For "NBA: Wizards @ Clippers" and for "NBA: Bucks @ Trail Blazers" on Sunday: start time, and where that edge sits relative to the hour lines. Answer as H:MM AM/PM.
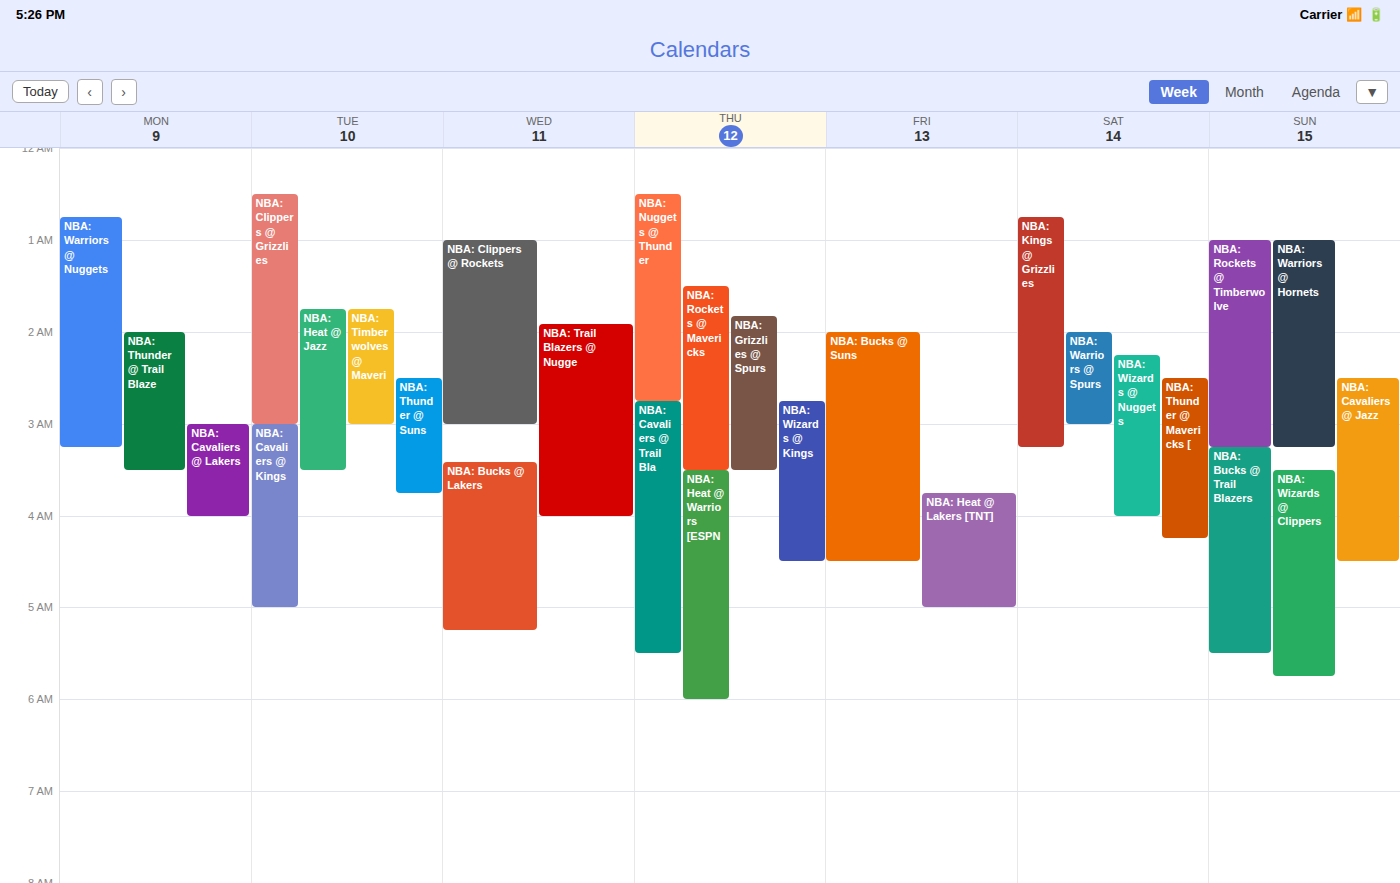
"NBA: Wizards @ Clippers": 3:30 AM, halfway between the 3 AM and 4 AM lines. "NBA: Bucks @ Trail Blazers": 3:15 AM, neither: a quarter of the way from the 3 AM line to the 4 AM line.